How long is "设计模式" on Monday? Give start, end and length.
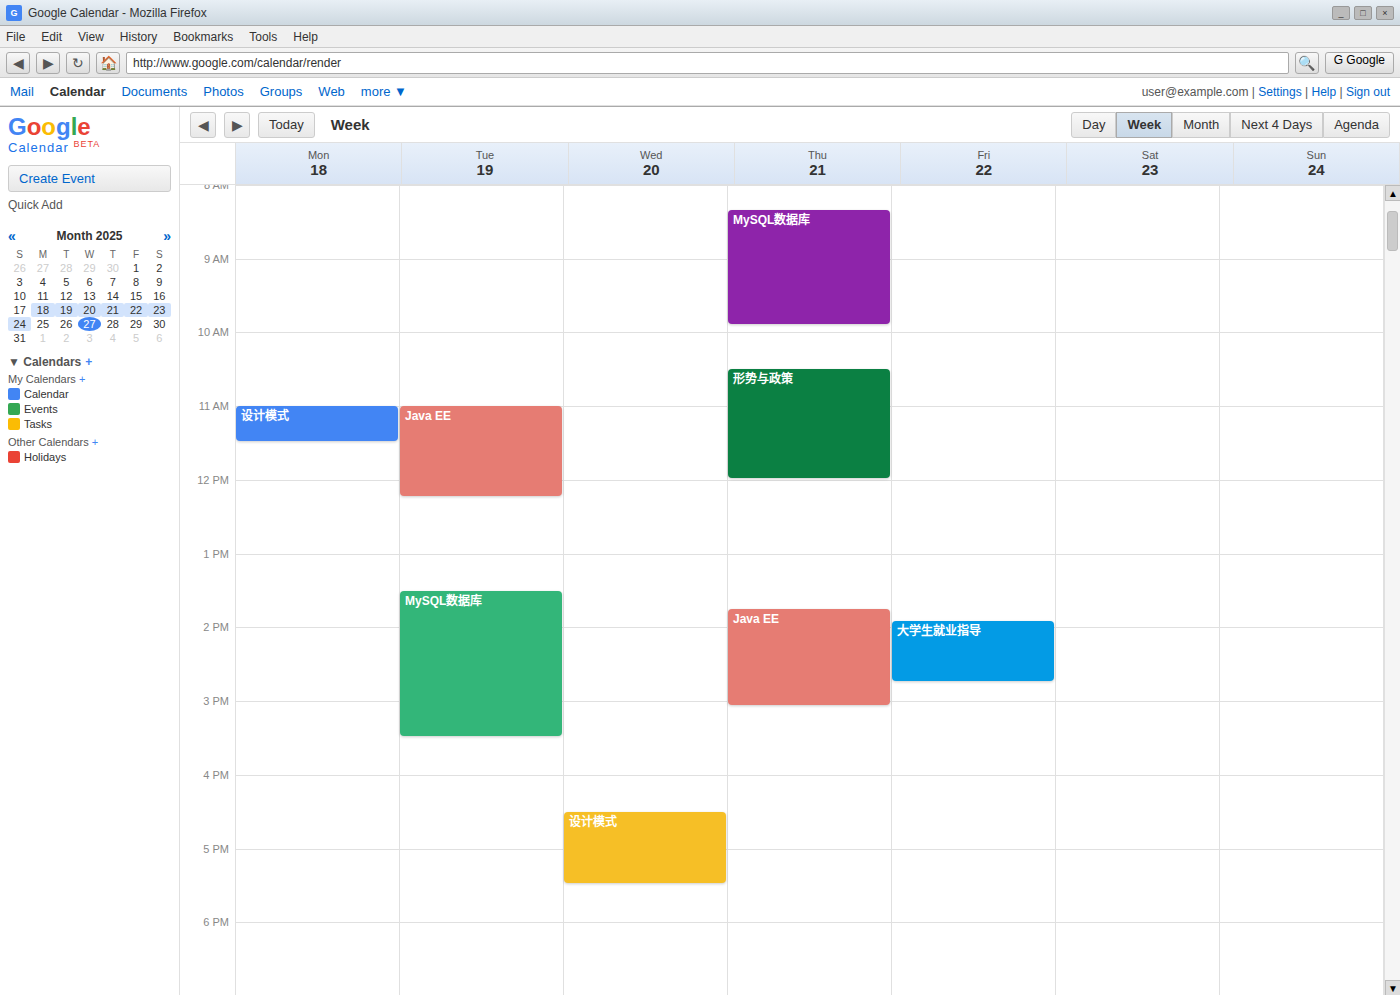
11:00 to 11:30, 30 minutes